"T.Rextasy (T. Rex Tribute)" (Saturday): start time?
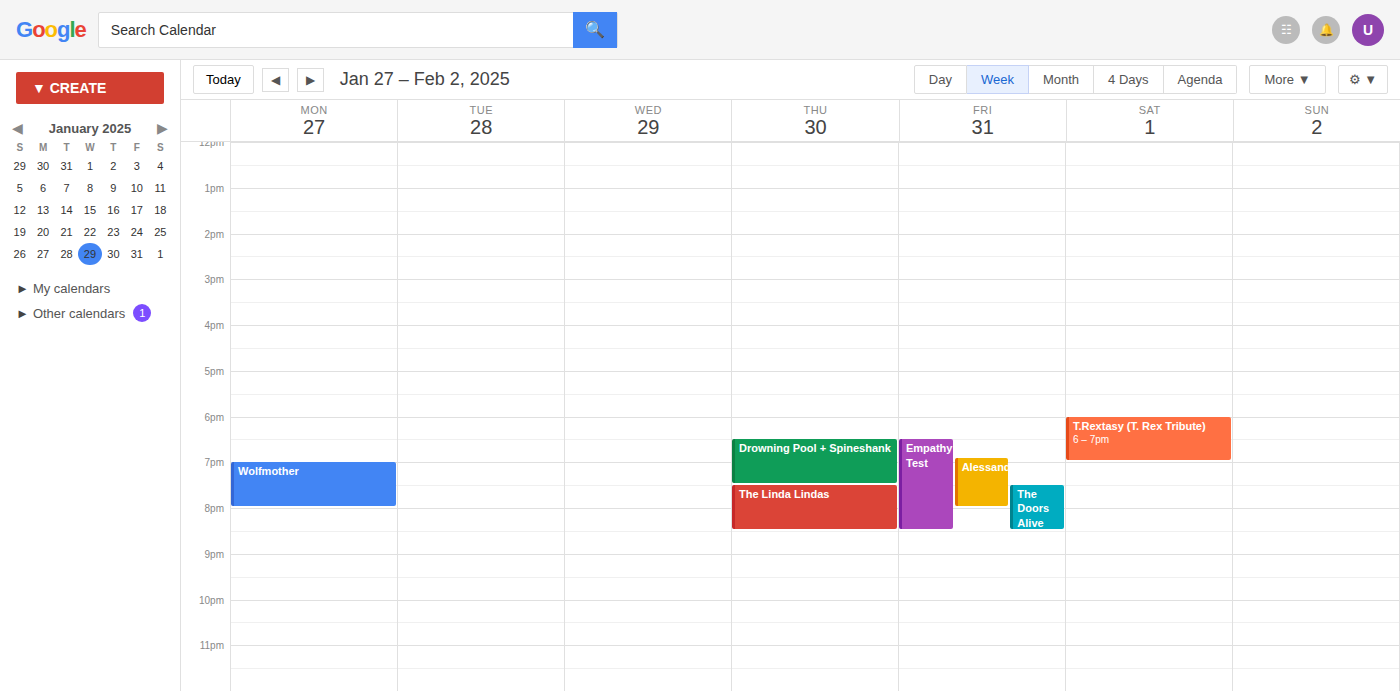
6:00 PM